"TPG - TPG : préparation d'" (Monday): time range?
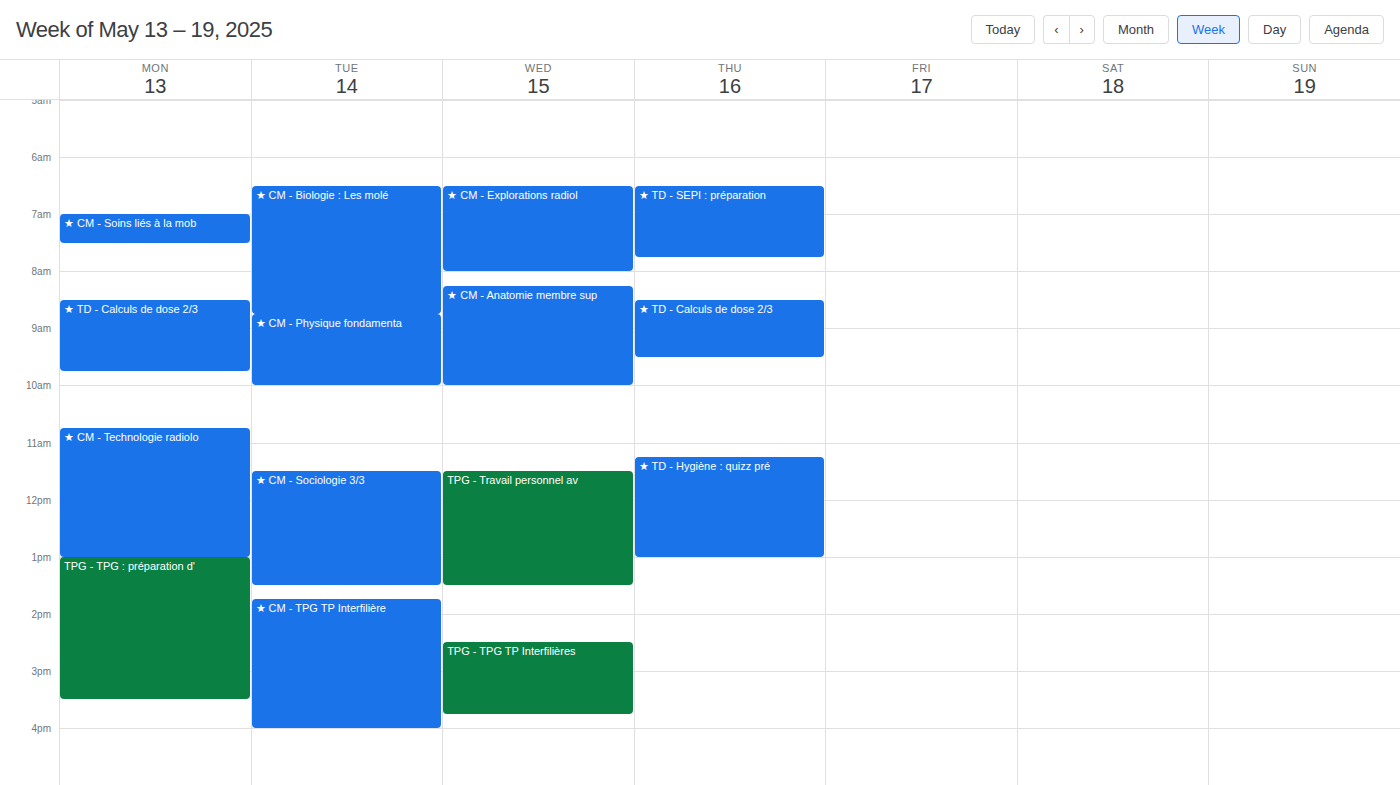
1:00 PM to 3:30 PM